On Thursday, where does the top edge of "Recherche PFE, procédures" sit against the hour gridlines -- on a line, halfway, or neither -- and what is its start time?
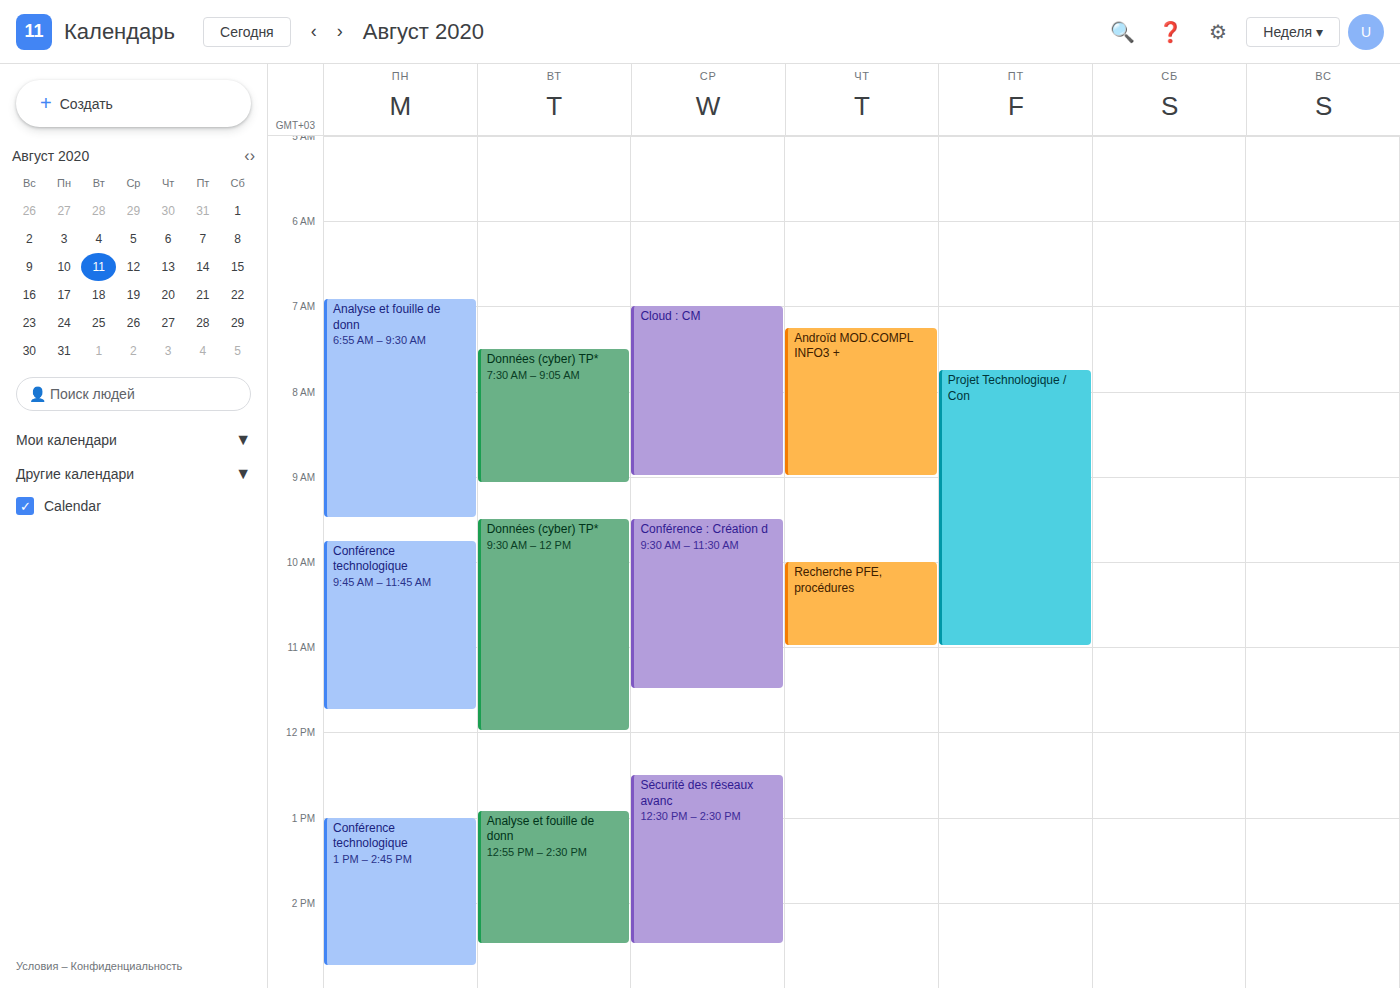
10:00 AM -- exactly on the 10 AM line.